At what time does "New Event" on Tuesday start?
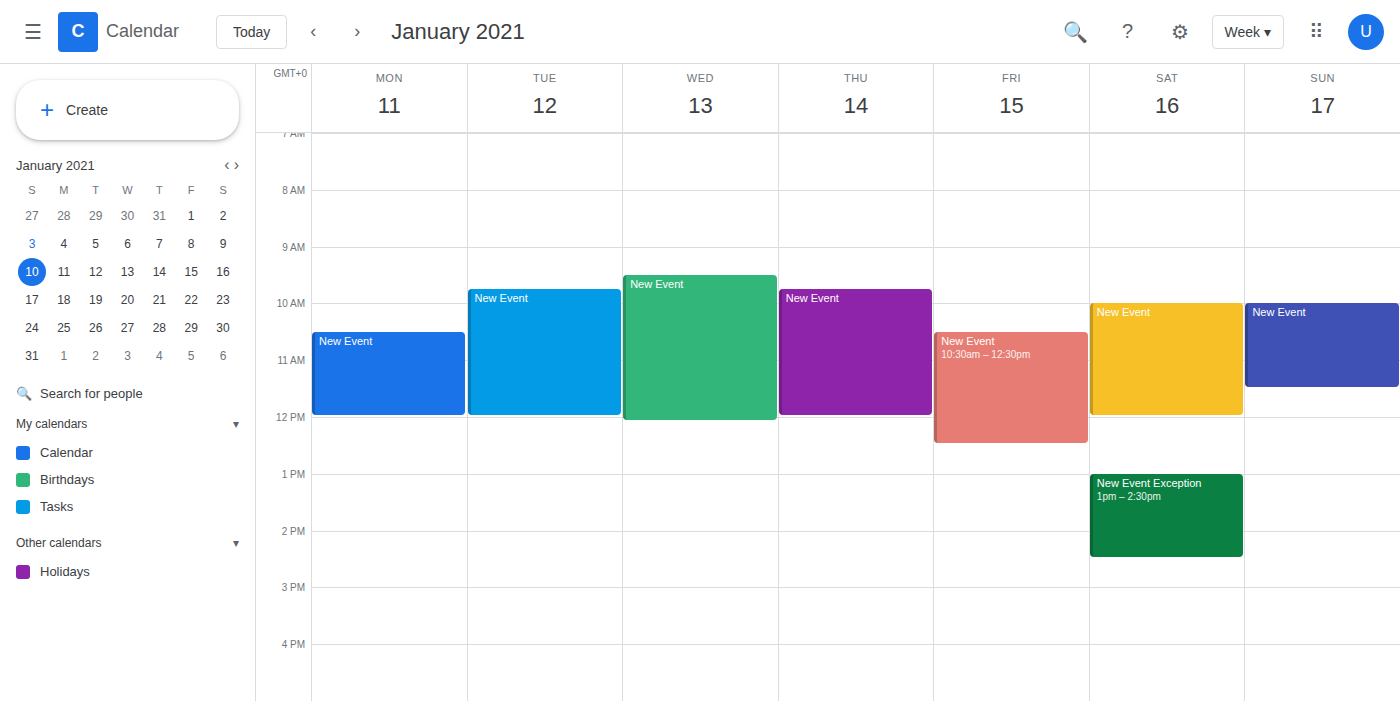
9:45 AM